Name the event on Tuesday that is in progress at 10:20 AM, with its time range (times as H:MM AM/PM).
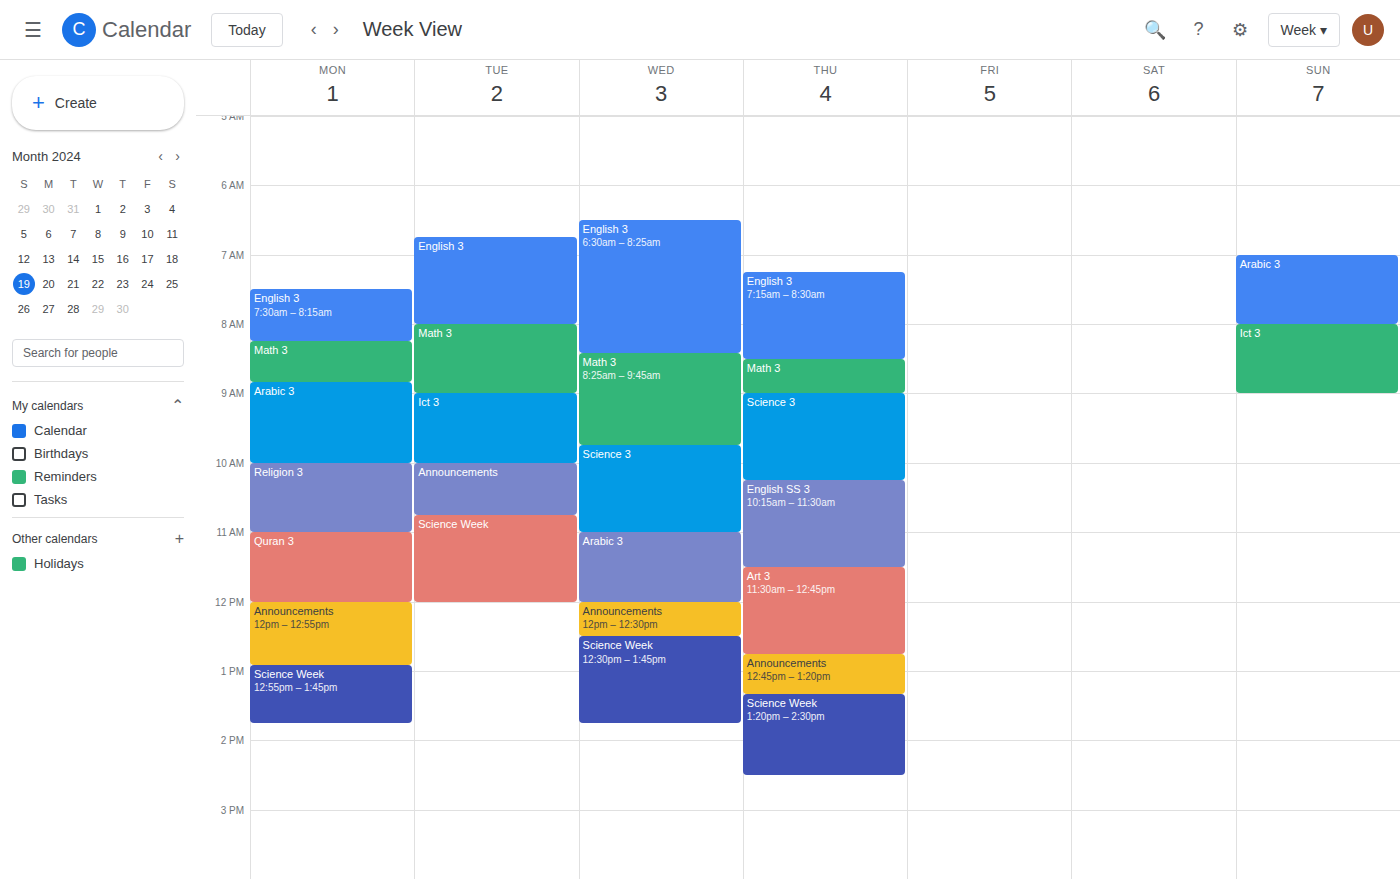
"Announcements", 10:00 AM to 10:45 AM